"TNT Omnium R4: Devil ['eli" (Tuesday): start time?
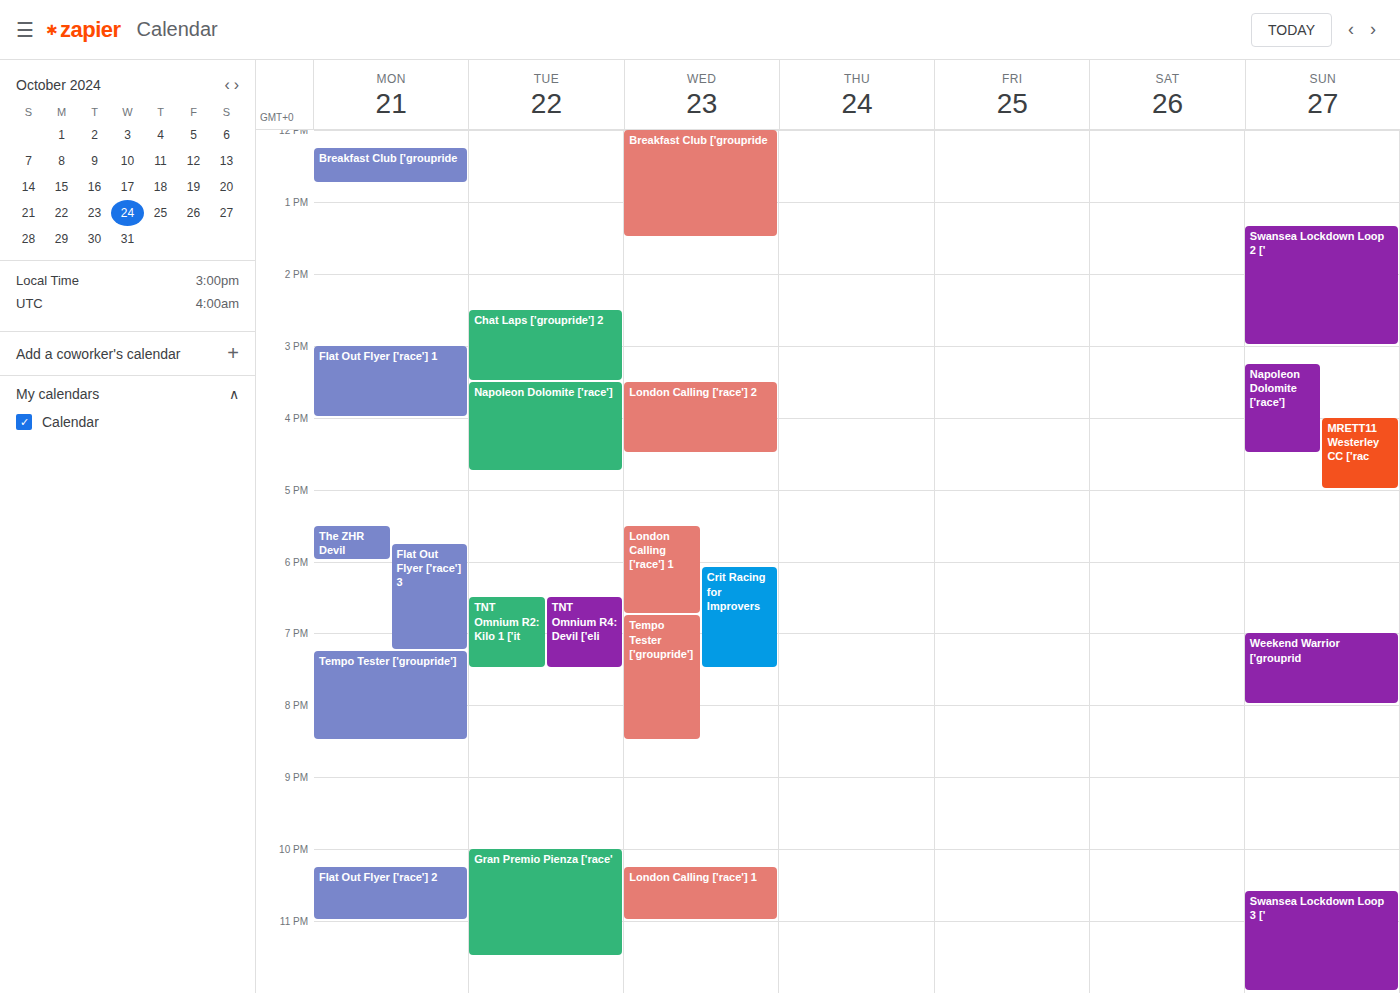
18:30